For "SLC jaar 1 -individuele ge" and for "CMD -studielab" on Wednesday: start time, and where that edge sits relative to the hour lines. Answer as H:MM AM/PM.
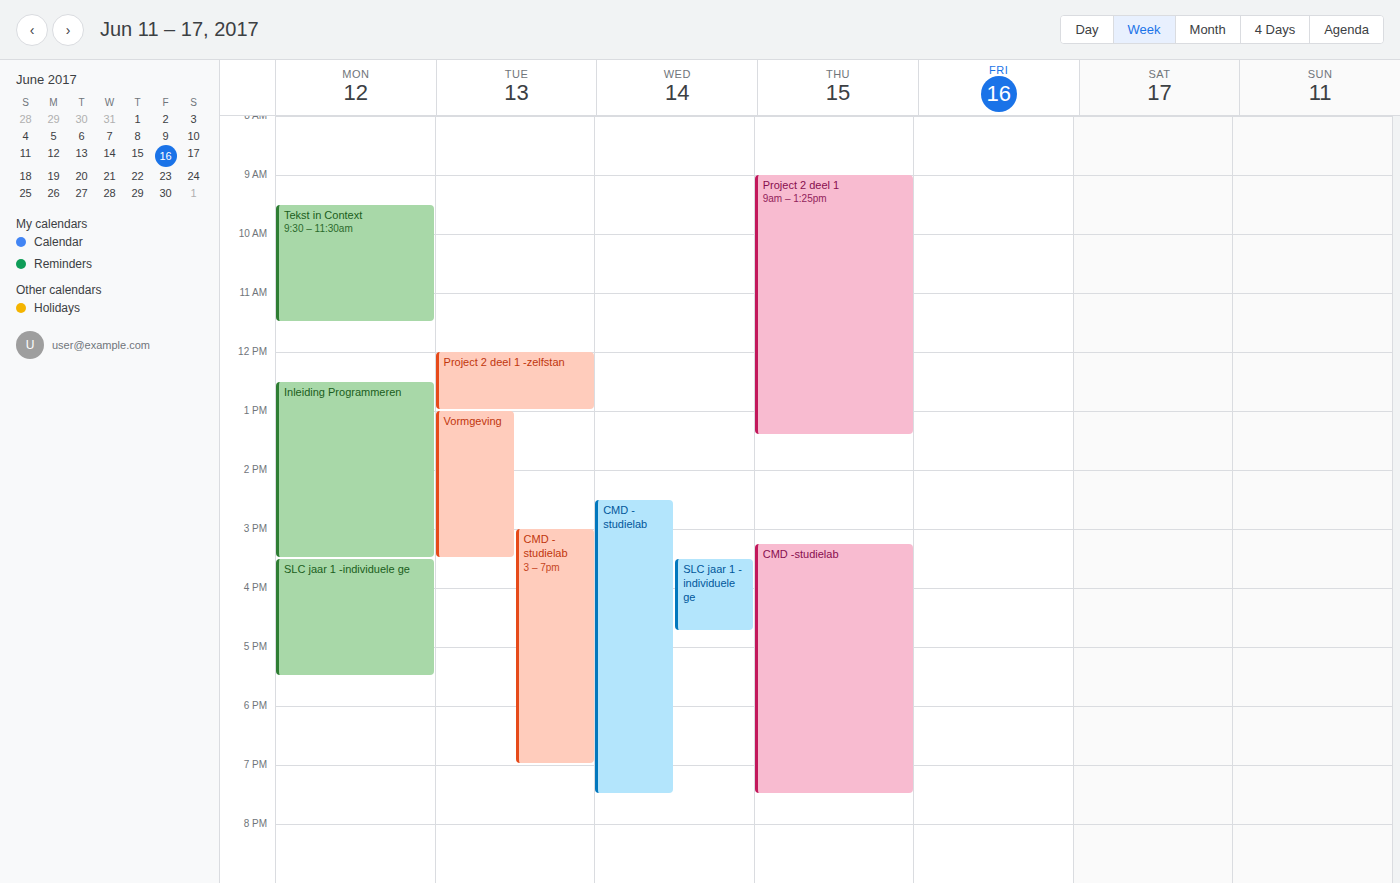
"SLC jaar 1 -individuele ge": 3:30 PM, halfway between the 3 PM and 4 PM lines. "CMD -studielab": 2:30 PM, halfway between the 2 PM and 3 PM lines.